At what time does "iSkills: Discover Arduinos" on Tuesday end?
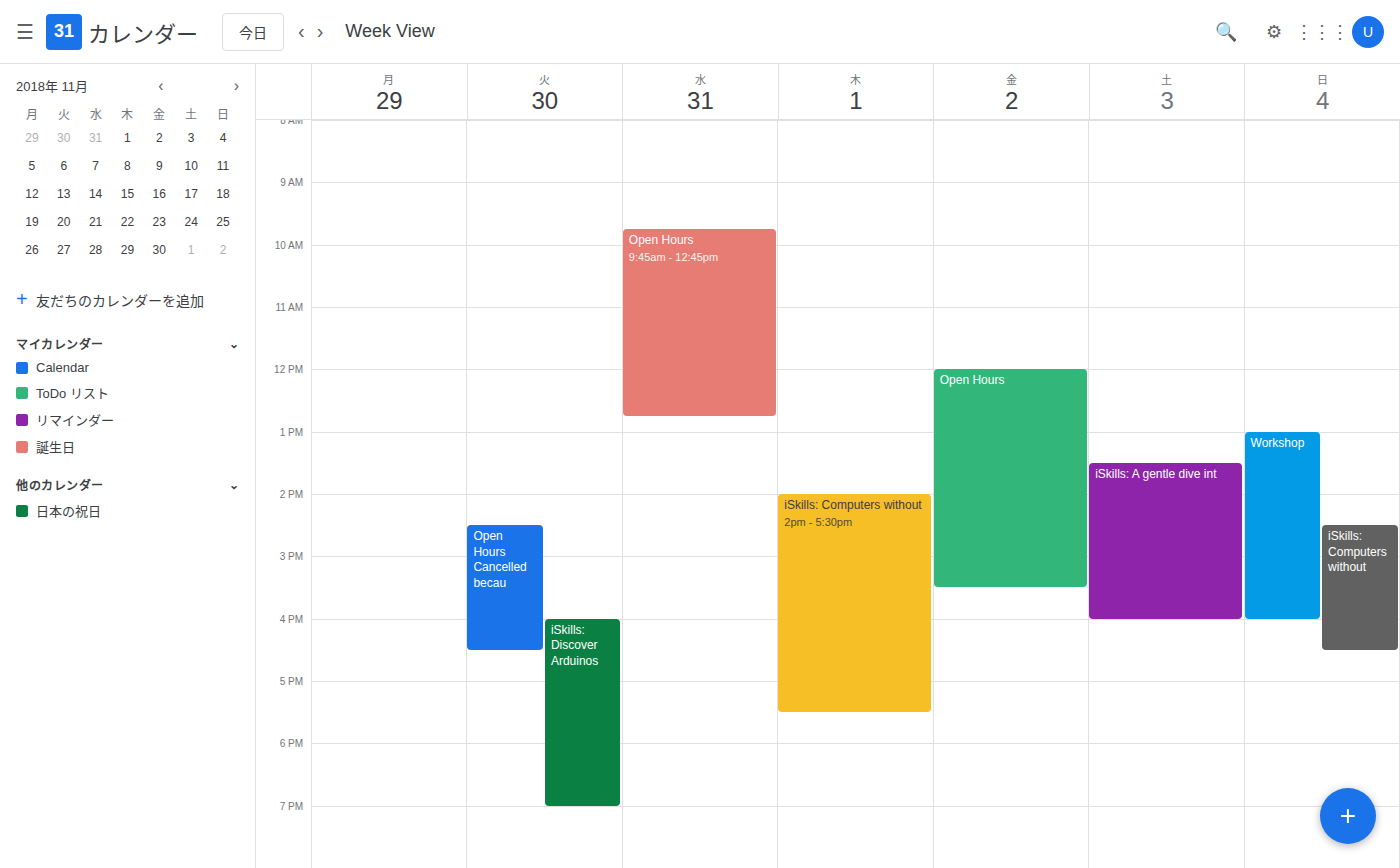
7:00 PM